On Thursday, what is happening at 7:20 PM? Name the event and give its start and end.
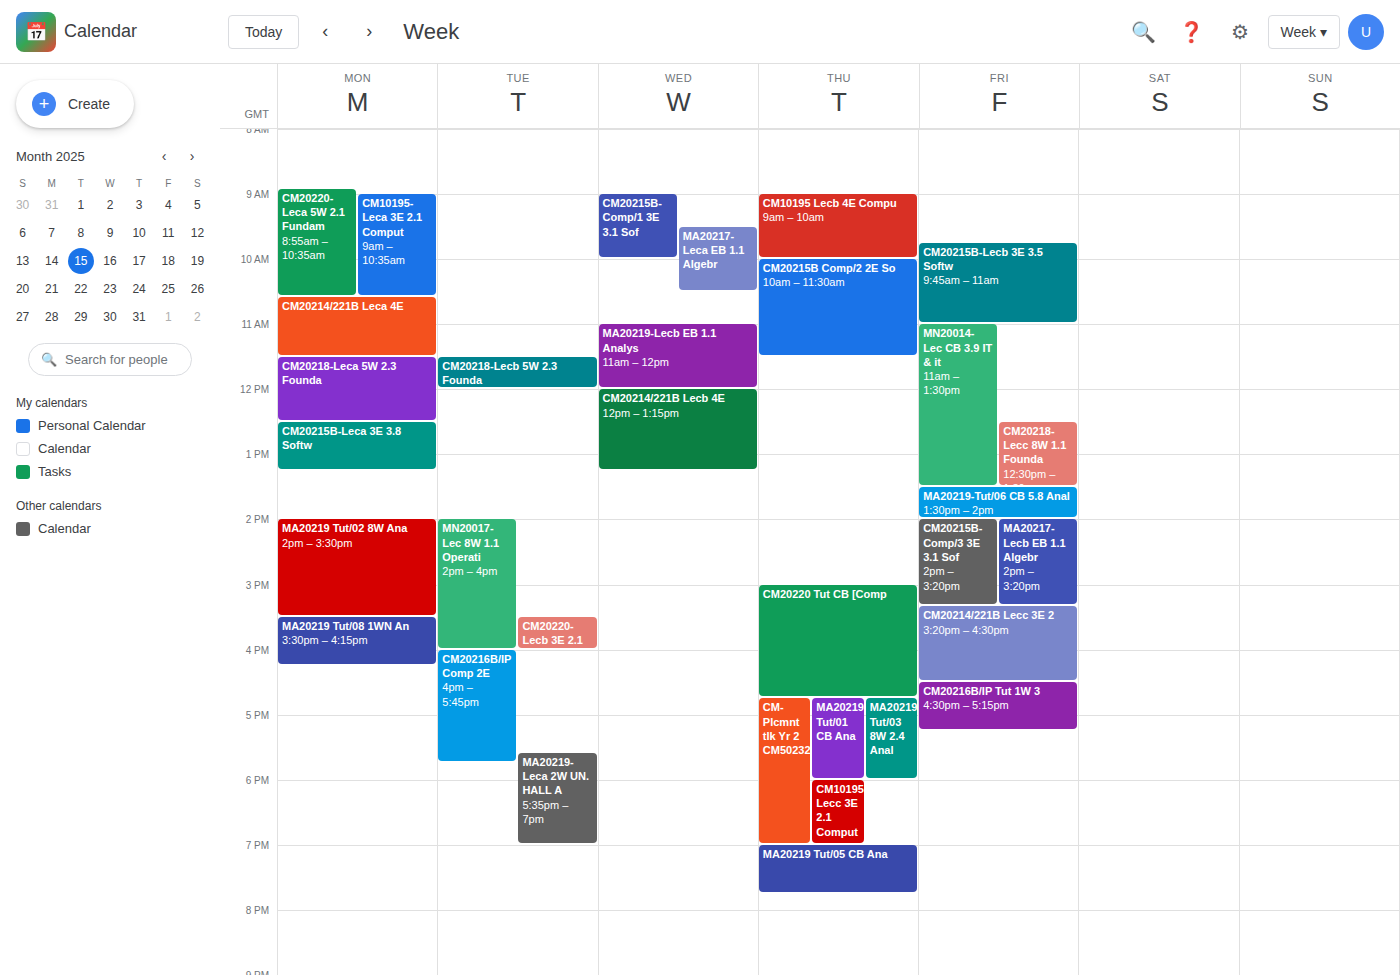
"MA20219 Tut/05 CB Ana", 7:00 PM to 7:45 PM